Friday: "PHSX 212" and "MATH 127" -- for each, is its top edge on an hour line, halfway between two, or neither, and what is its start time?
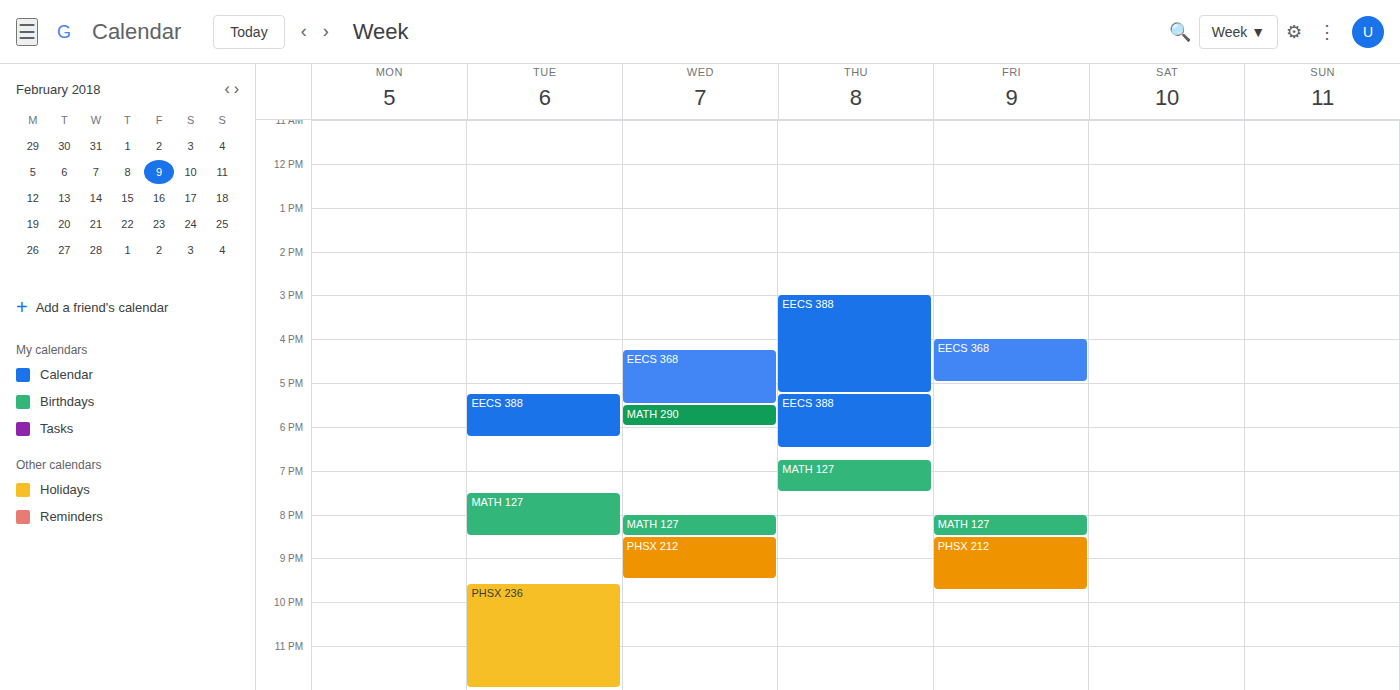
"PHSX 212": 8:30 PM, halfway between the 8 PM and 9 PM lines. "MATH 127": 8:00 PM, exactly on the 8 PM line.